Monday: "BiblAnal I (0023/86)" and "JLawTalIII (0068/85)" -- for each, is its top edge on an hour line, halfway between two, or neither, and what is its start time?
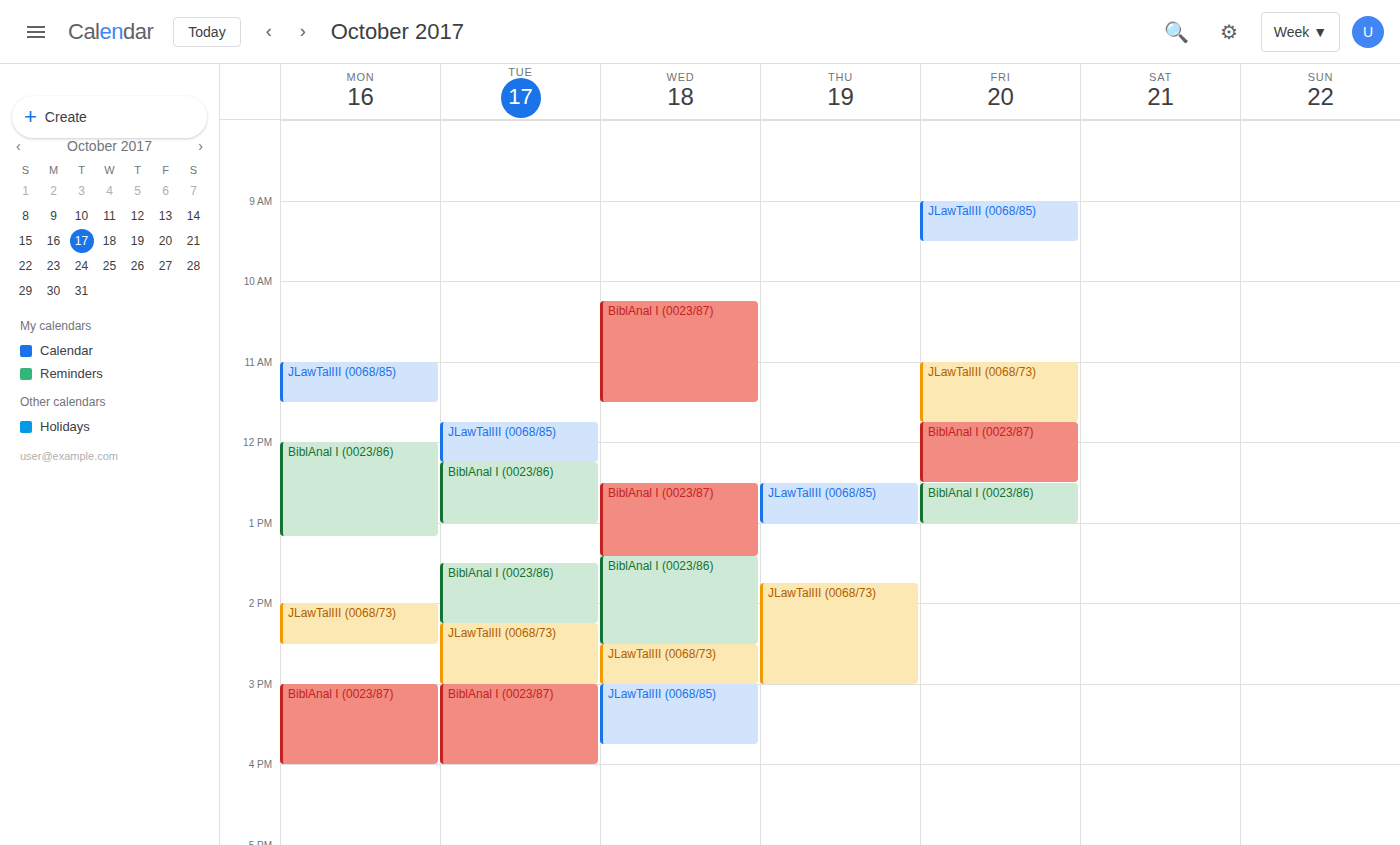
"BiblAnal I (0023/86)": 12:00 PM, exactly on the 12 PM line. "JLawTalIII (0068/85)": 11:00 AM, exactly on the 11 AM line.